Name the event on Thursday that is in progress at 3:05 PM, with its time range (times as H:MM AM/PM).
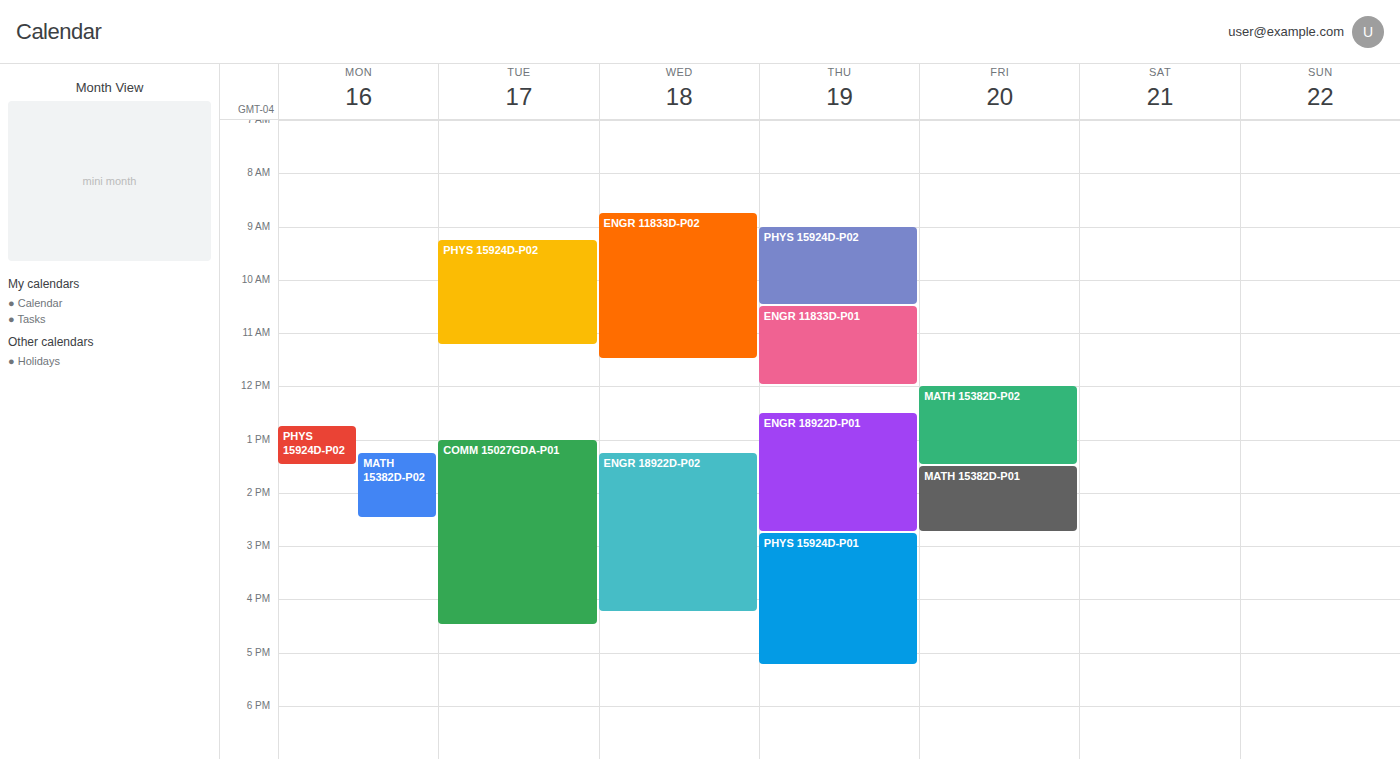
"PHYS 15924D-P01", 2:45 PM to 5:15 PM